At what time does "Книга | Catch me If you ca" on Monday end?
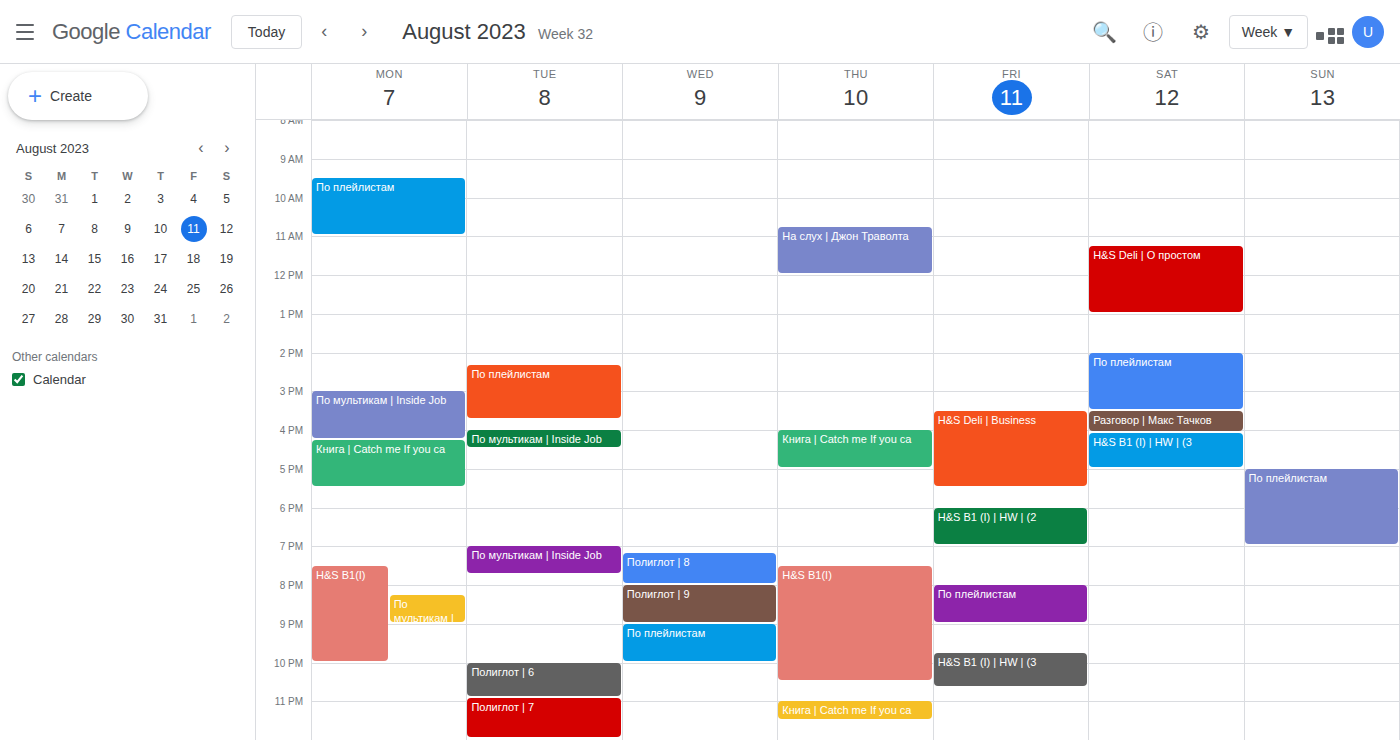
5:30 PM